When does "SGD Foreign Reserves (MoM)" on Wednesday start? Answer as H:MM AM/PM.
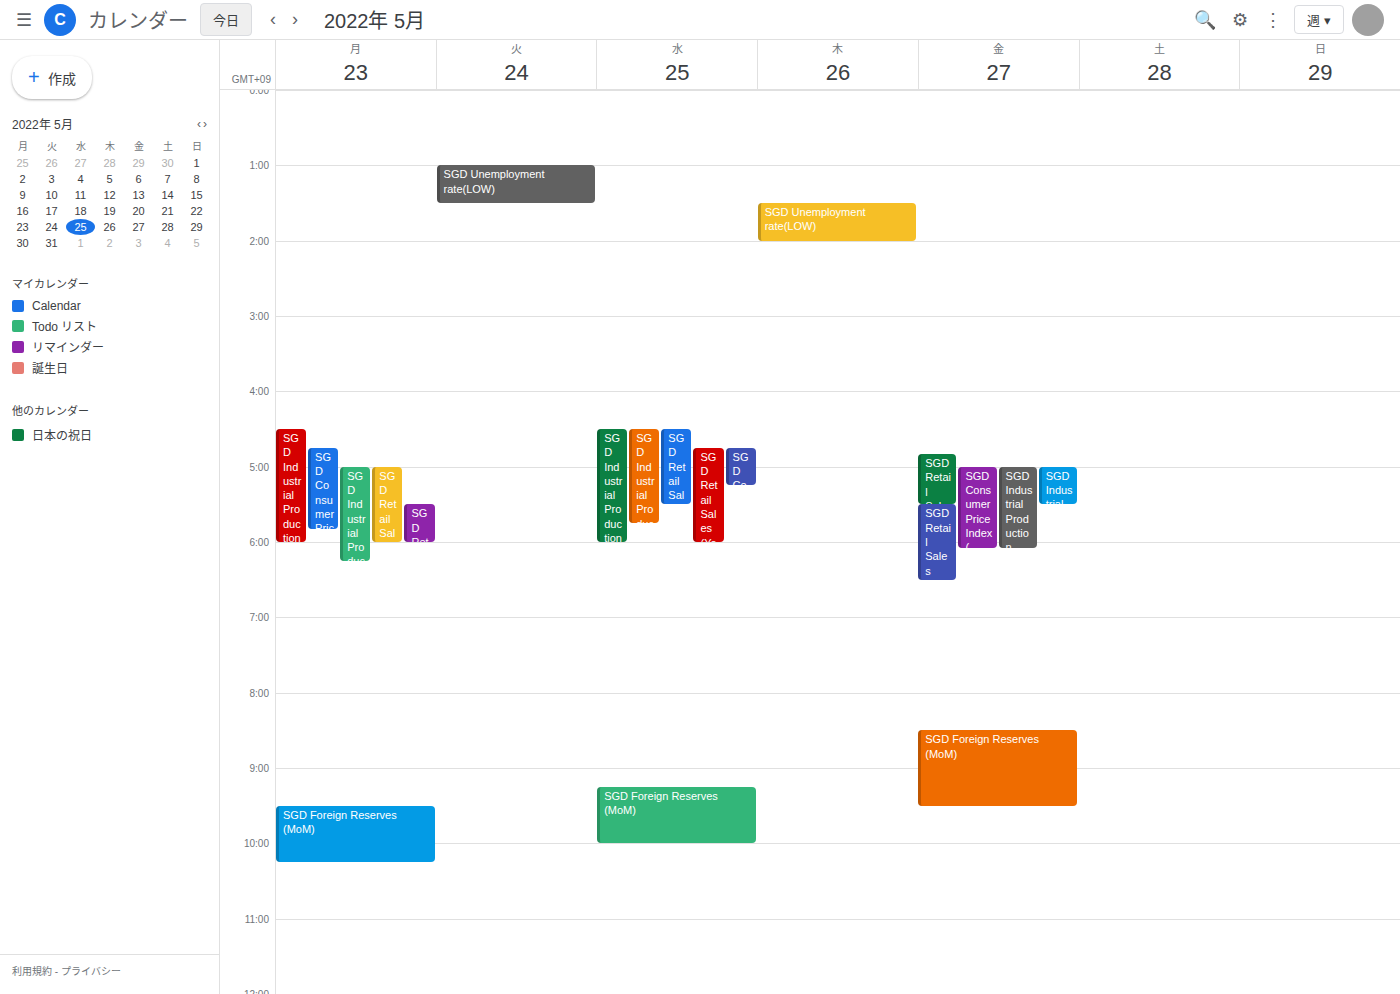
9:15 AM